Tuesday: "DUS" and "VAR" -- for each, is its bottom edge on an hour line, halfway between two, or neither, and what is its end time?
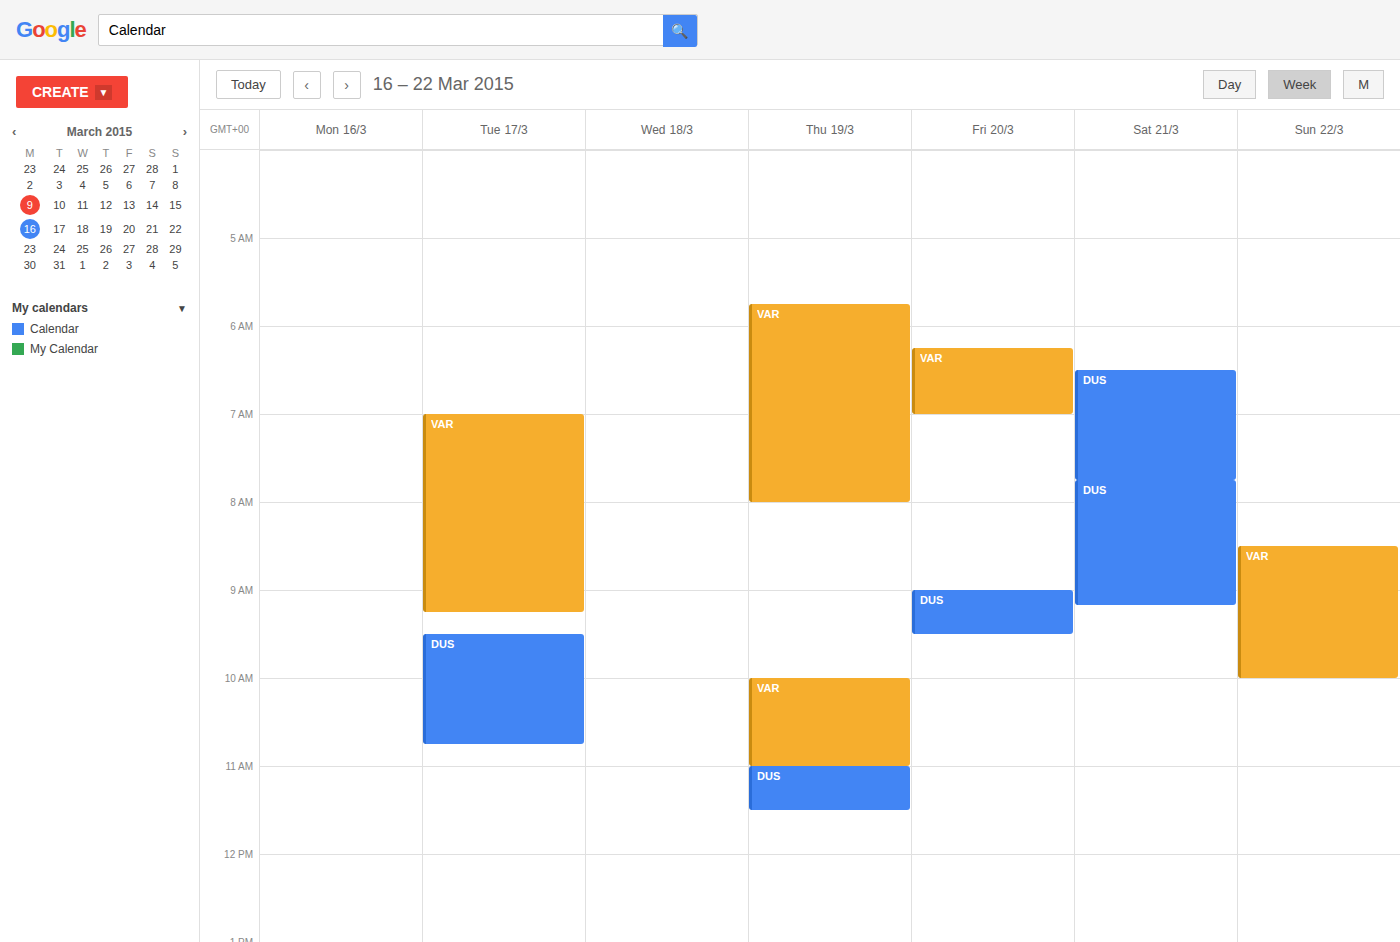
"DUS": 10:45 AM, neither: three quarters of the way from the 10 AM line to the 11 AM line. "VAR": 9:15 AM, neither: a quarter of the way from the 9 AM line to the 10 AM line.